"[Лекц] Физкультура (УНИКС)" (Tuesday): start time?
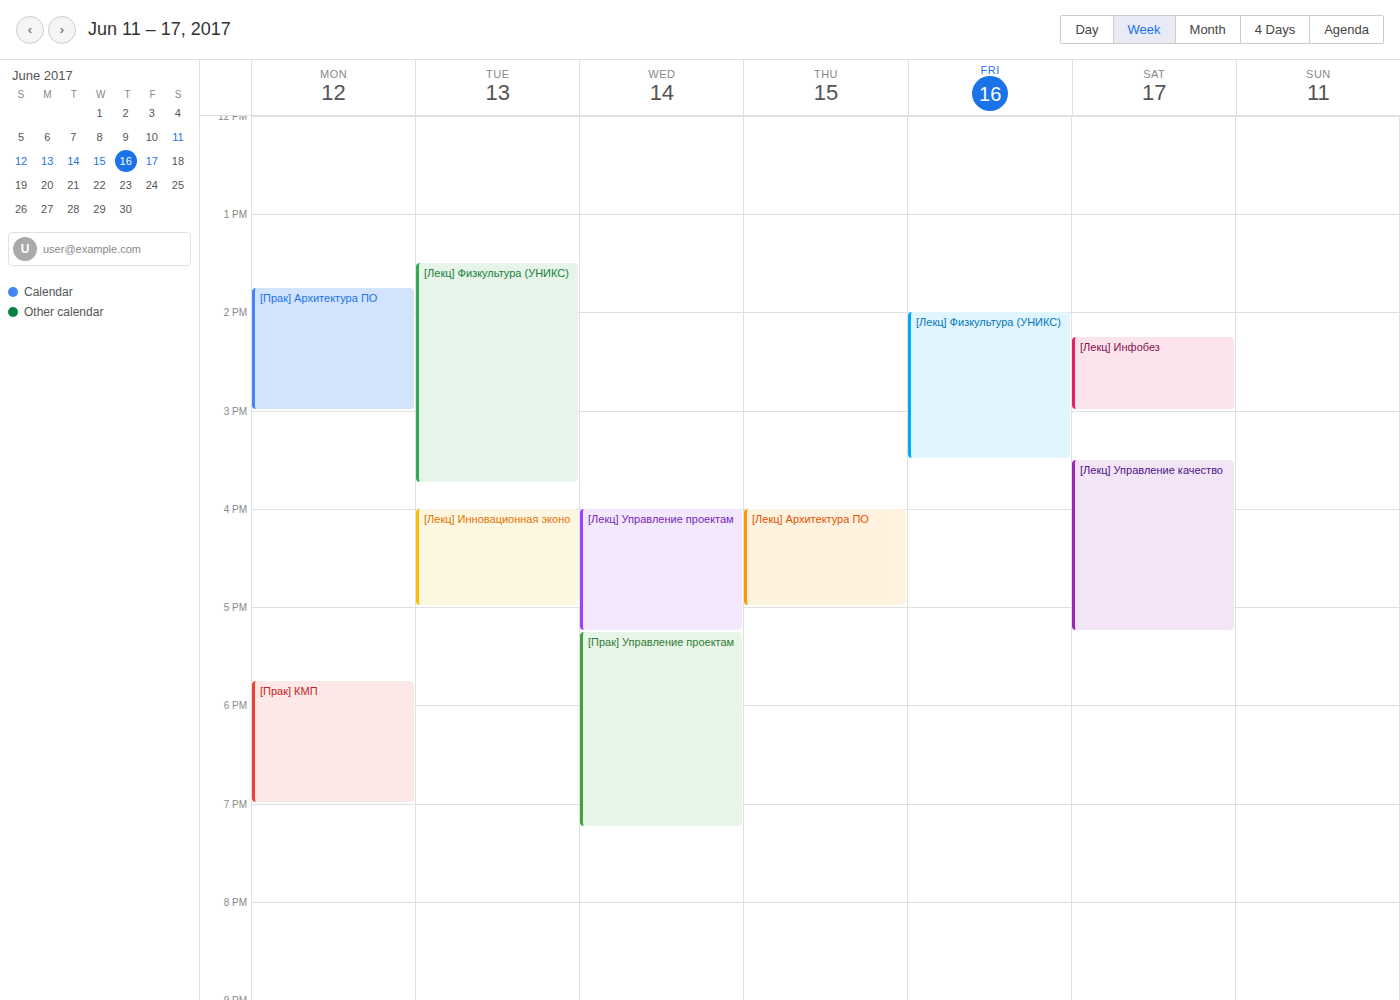
1:30 PM